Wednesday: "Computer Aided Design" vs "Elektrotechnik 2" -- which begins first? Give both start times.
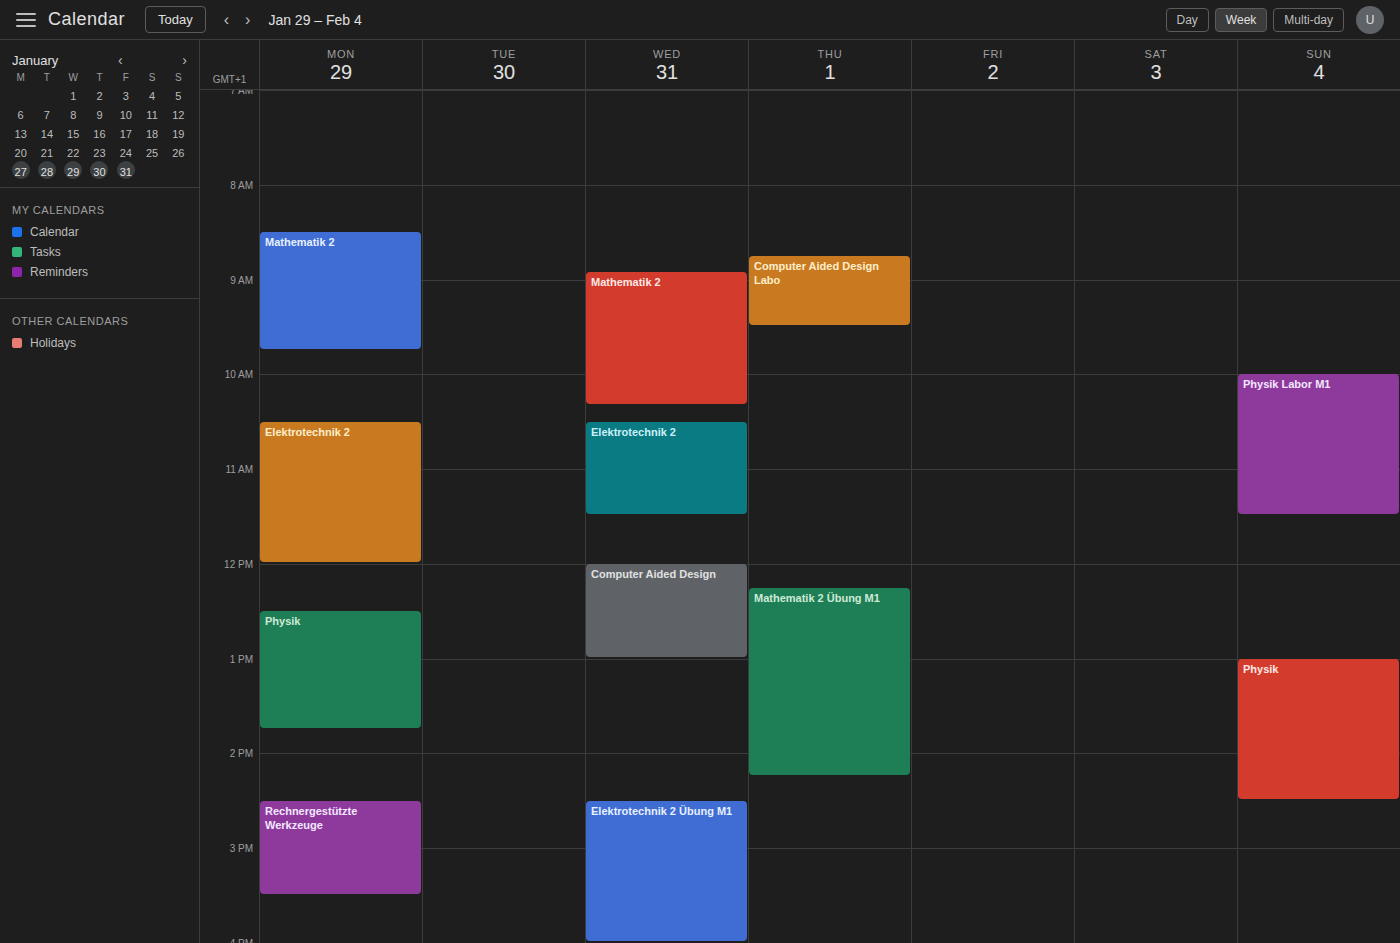
"Elektrotechnik 2" 10:30; "Computer Aided Design" 12:00.